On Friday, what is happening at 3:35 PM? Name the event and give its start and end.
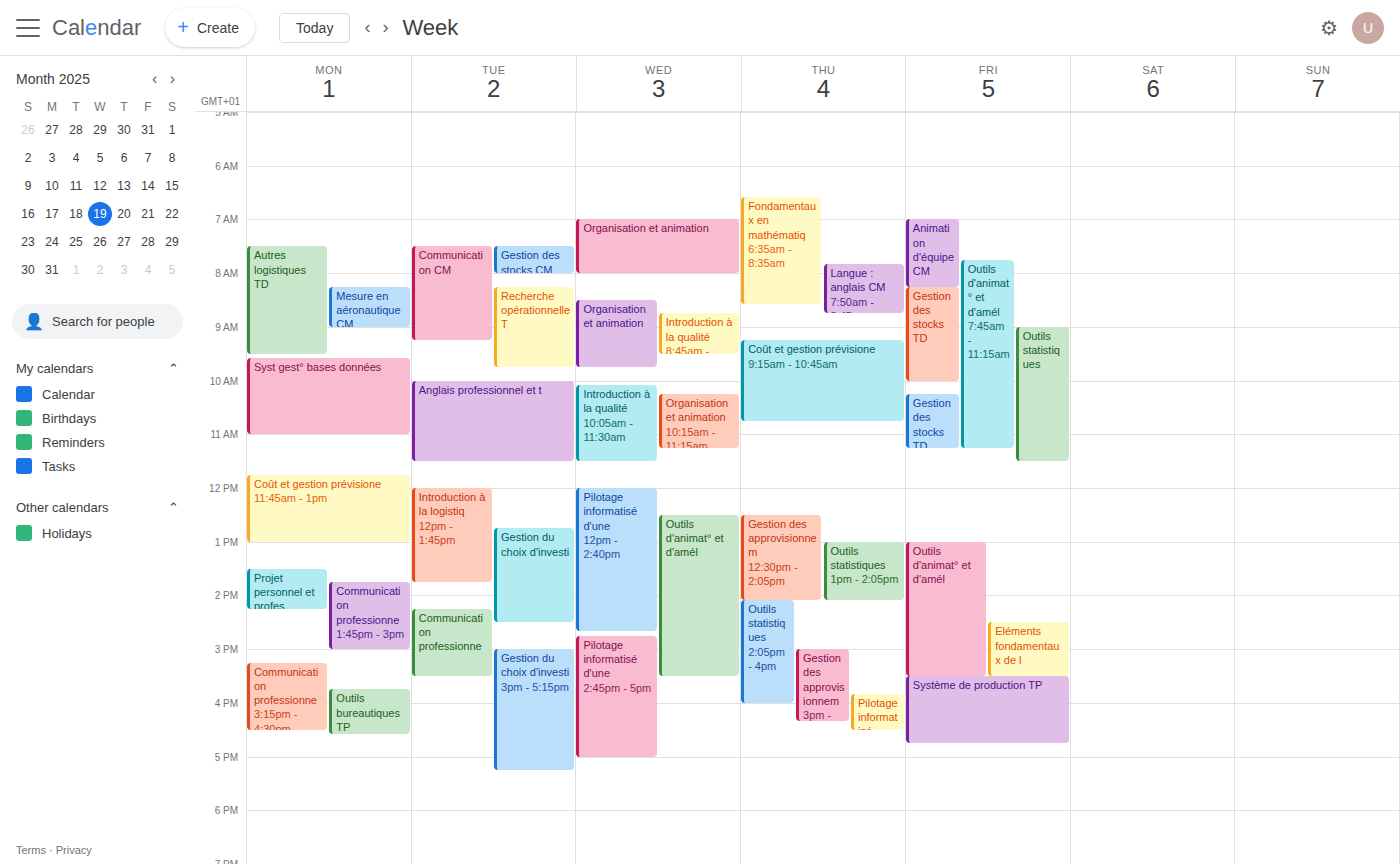
"Système de production TP", 3:30 PM to 4:45 PM